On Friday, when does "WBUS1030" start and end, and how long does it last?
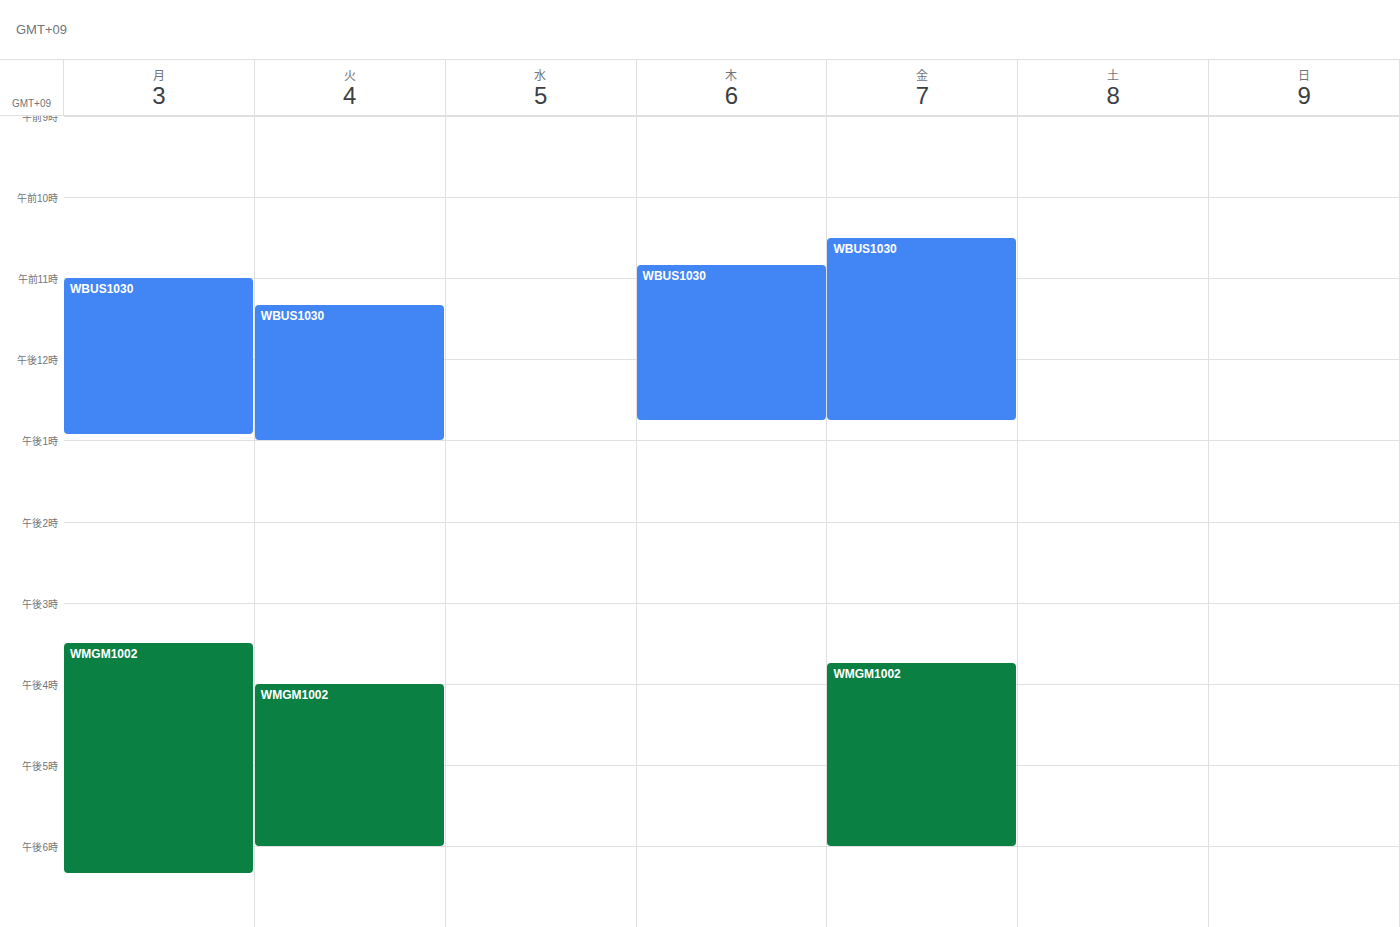
10:30 AM to 12:45 PM, 2 hours 15 minutes